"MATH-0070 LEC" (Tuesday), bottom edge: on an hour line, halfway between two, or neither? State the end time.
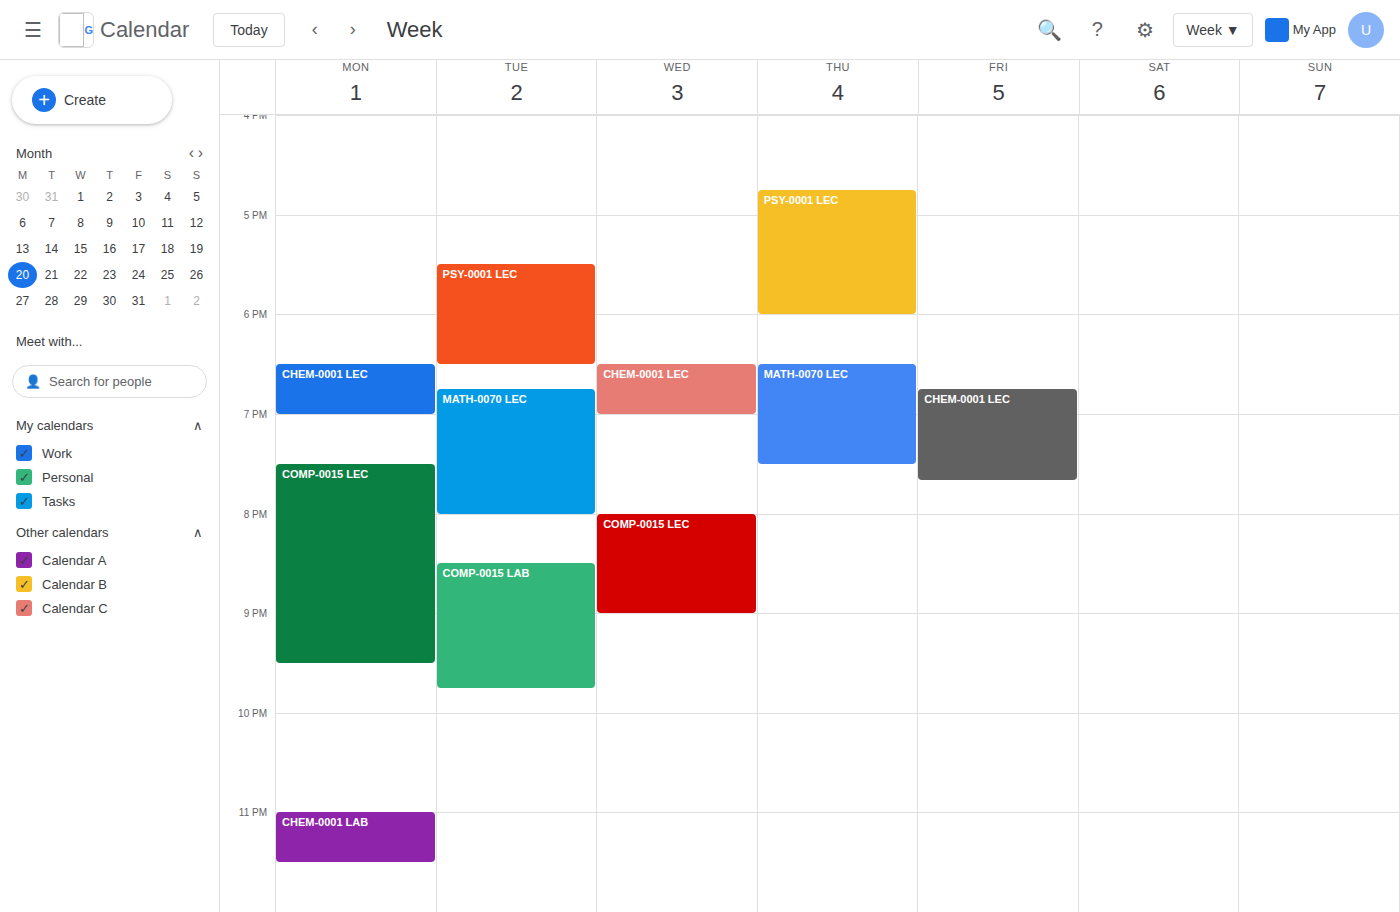
20:00 -- exactly on the 20:00 line.